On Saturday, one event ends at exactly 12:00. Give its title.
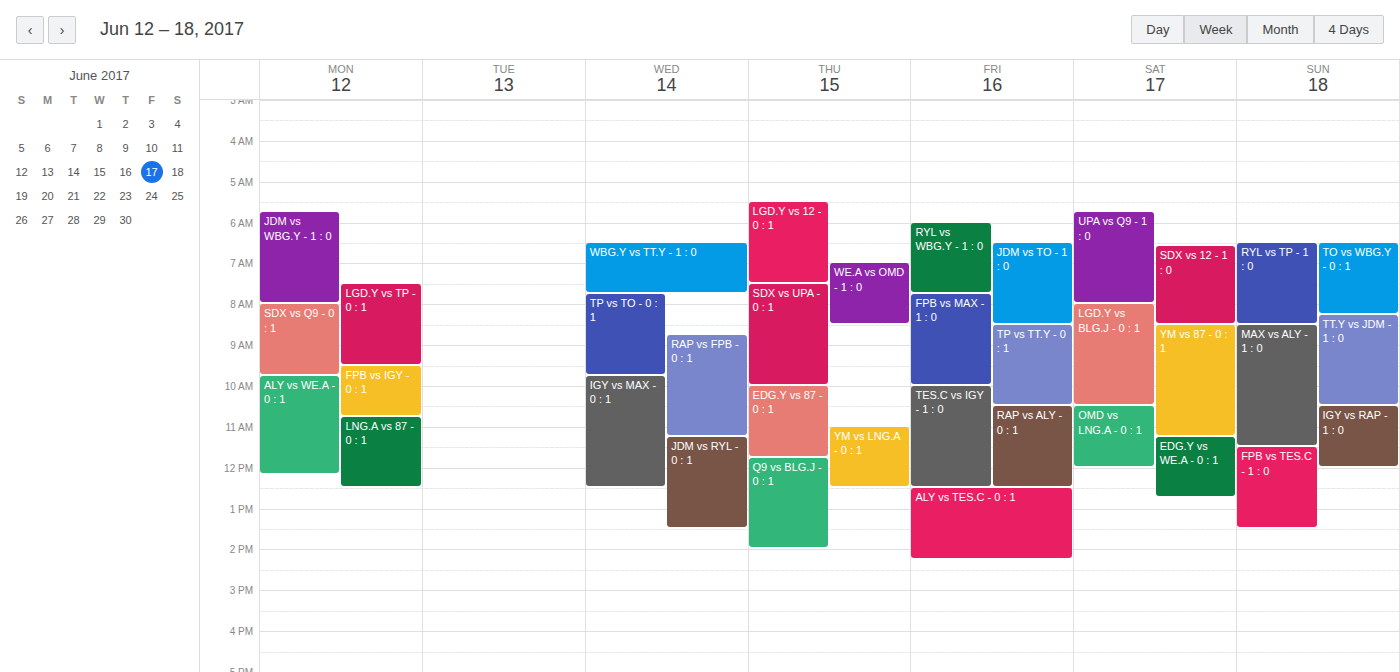
"OMD vs LNG.A - 0 : 1"